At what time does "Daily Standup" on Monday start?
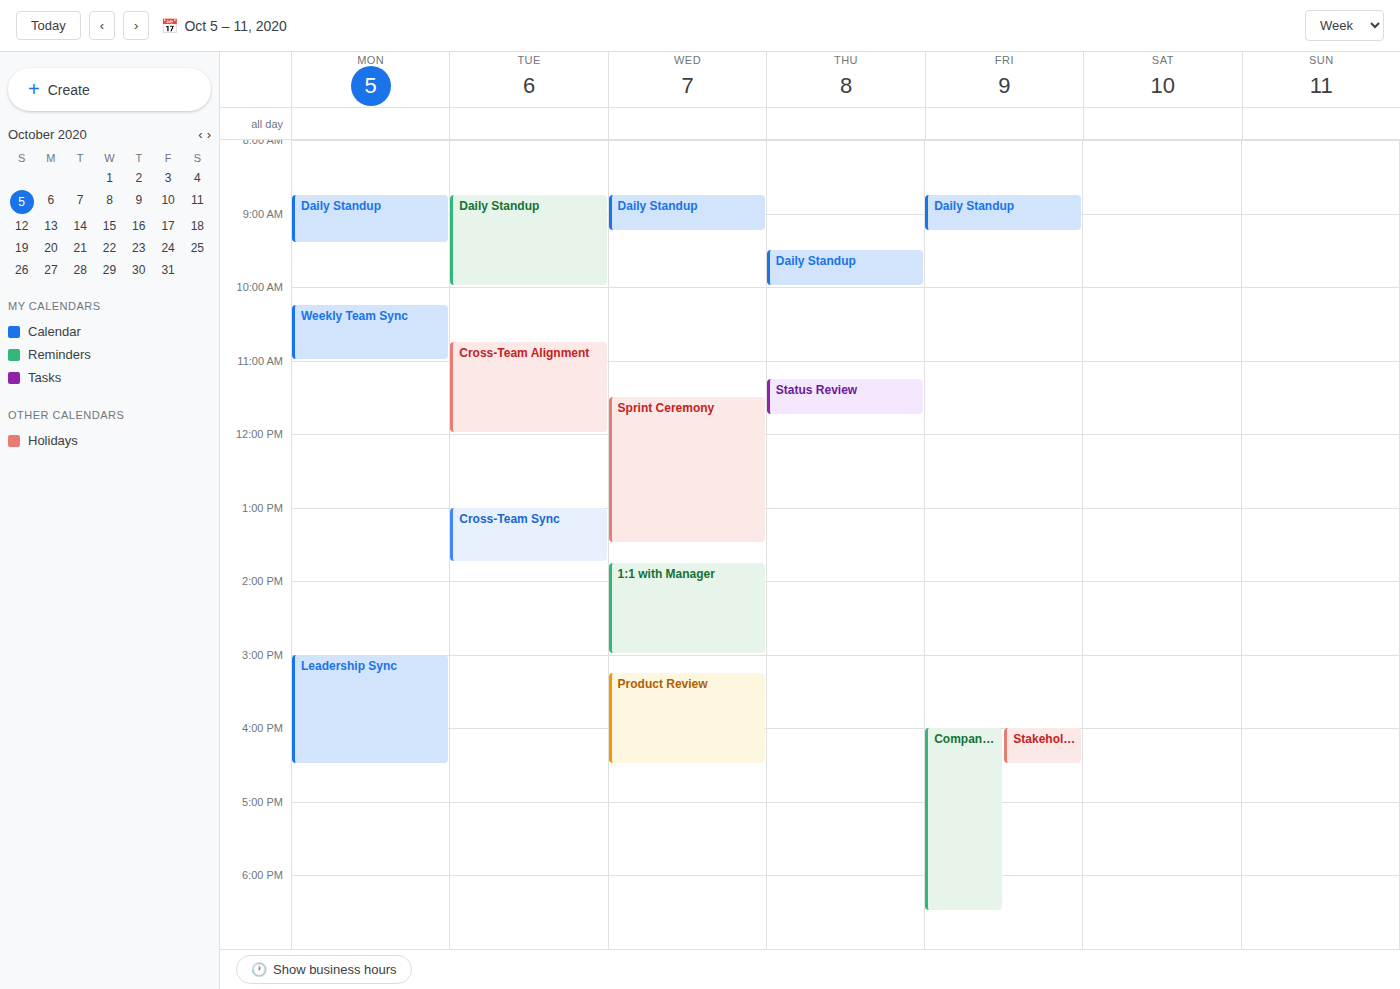
8:45 AM